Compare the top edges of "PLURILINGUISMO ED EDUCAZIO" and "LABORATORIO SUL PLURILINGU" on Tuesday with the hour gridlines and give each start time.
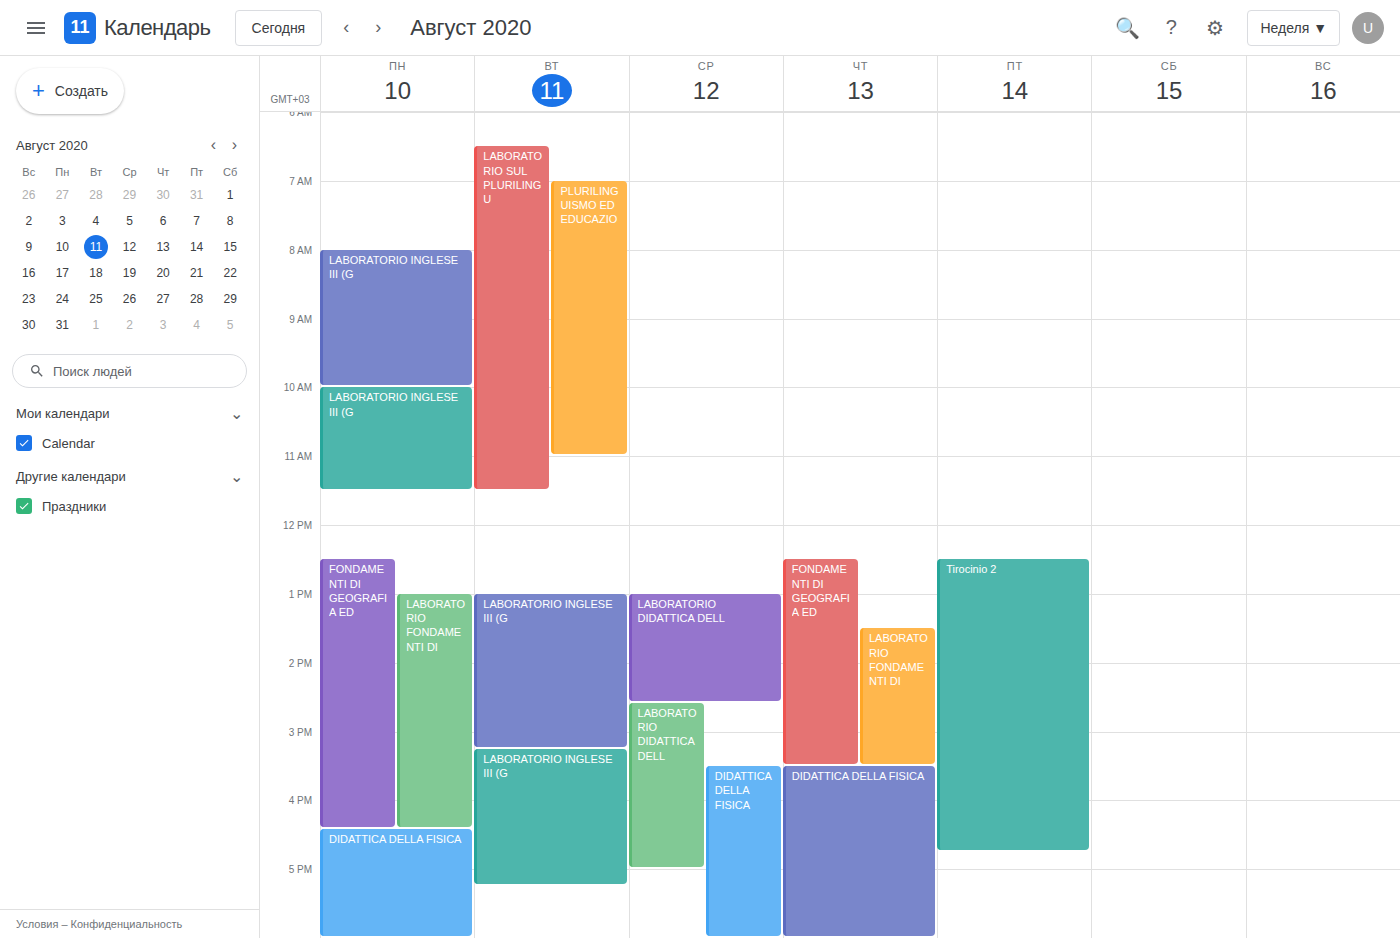
"PLURILINGUISMO ED EDUCAZIO": 7:00 AM, exactly on the 7 AM line. "LABORATORIO SUL PLURILINGU": 6:30 AM, halfway between the 6 AM and 7 AM lines.